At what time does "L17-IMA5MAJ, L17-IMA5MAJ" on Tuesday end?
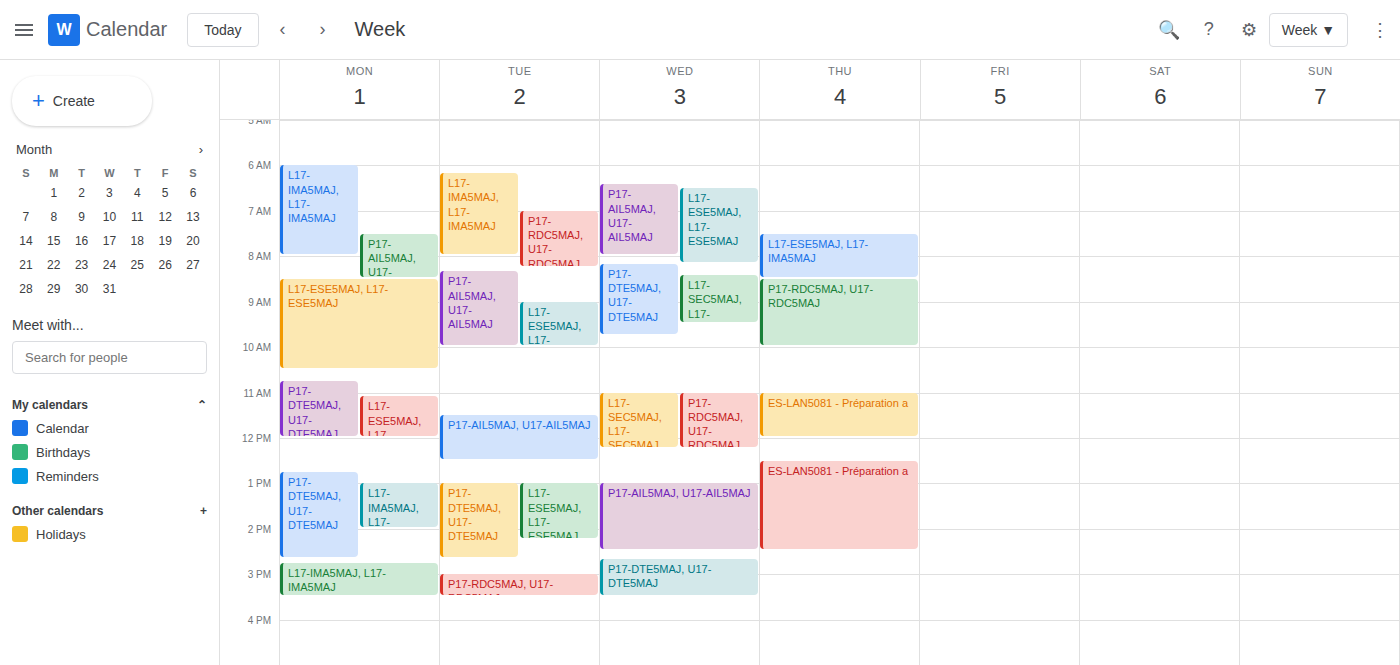
8:00 AM